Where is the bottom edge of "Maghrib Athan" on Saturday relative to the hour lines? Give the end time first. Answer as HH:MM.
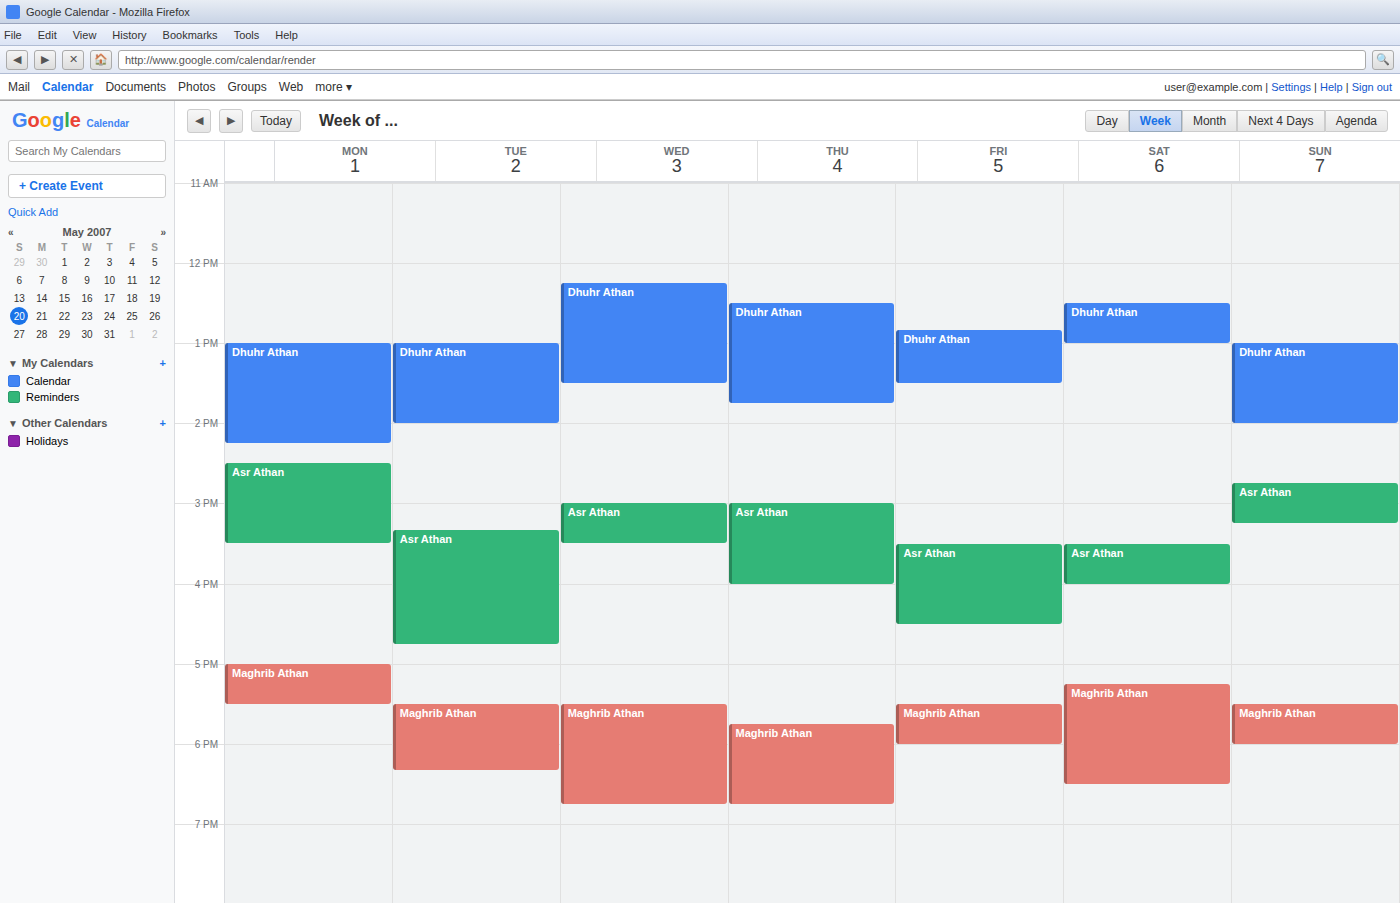
18:30 -- halfway between the 18:00 and 19:00 lines.